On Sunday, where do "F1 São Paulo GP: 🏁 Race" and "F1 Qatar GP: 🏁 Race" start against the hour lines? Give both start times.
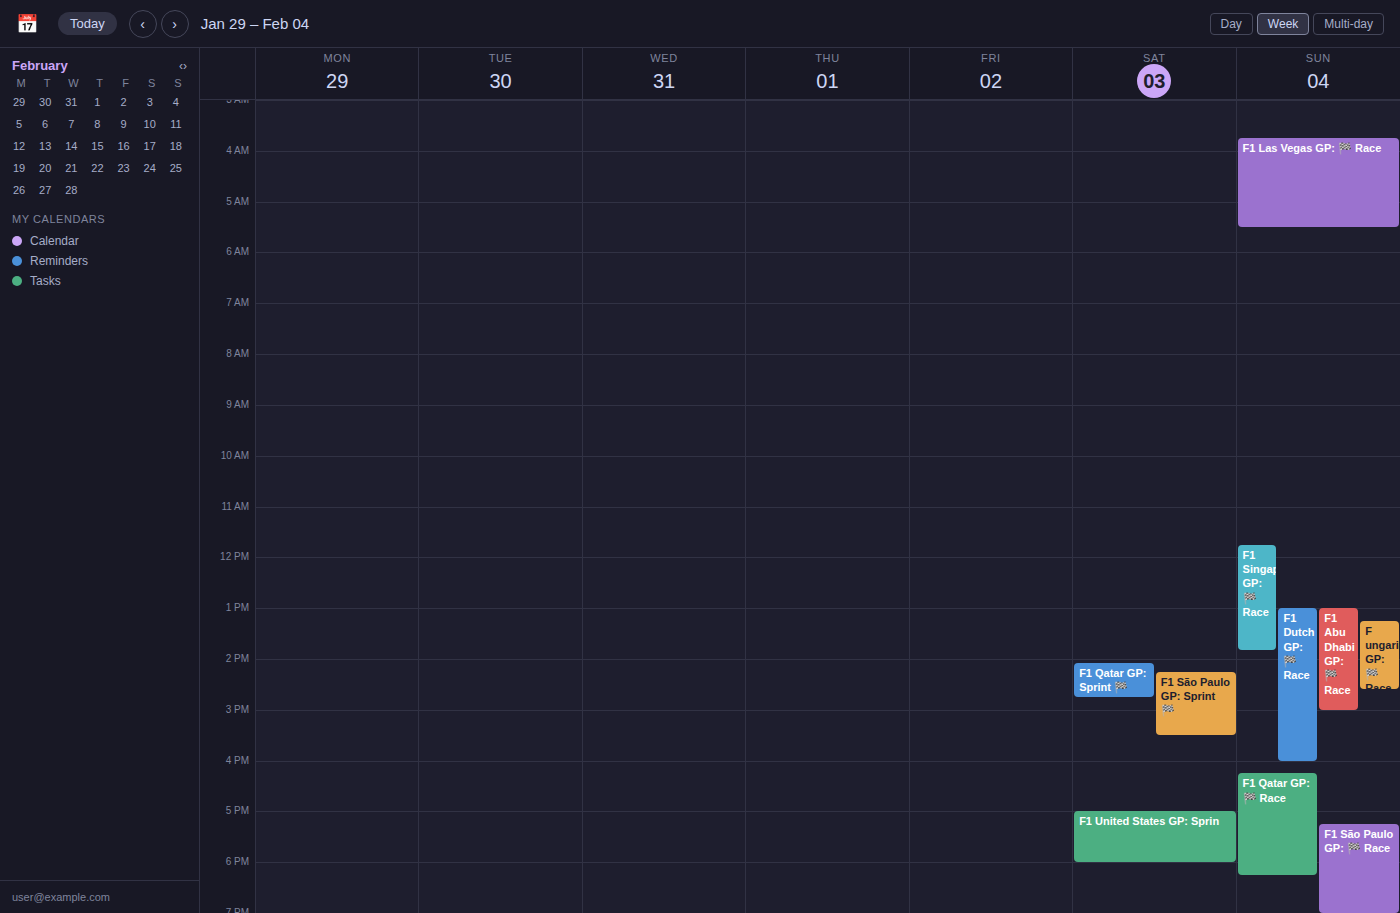
"F1 São Paulo GP: 🏁 Race": 5:15 PM, neither: a quarter of the way from the 5 PM line to the 6 PM line. "F1 Qatar GP: 🏁 Race": 4:15 PM, neither: a quarter of the way from the 4 PM line to the 5 PM line.